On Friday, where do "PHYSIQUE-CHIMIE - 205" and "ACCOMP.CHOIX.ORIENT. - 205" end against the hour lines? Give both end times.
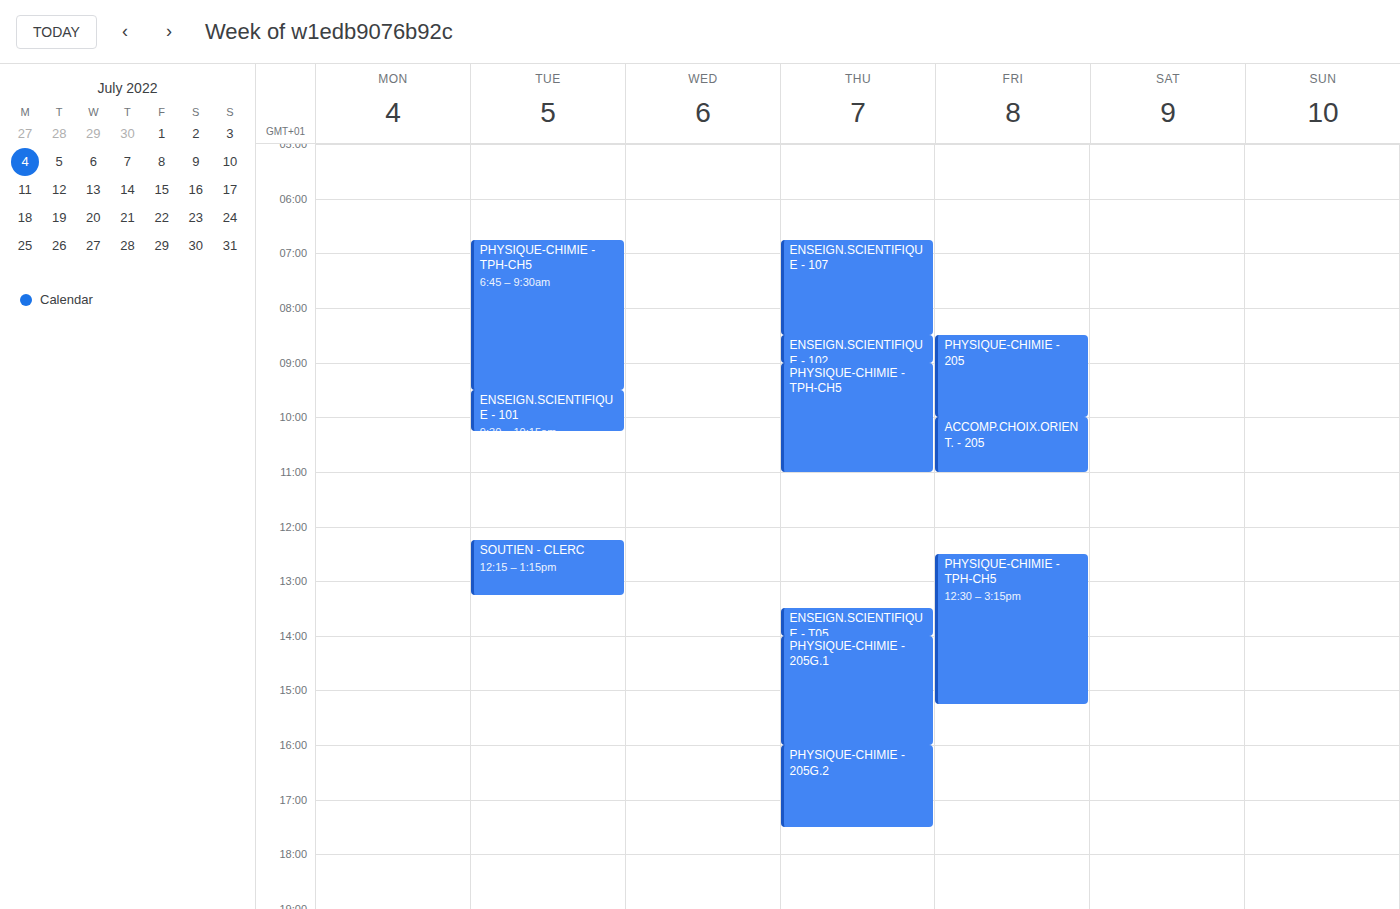
"PHYSIQUE-CHIMIE - 205": 10:00 AM, exactly on the 10 AM line. "ACCOMP.CHOIX.ORIENT. - 205": 11:00 AM, exactly on the 11 AM line.